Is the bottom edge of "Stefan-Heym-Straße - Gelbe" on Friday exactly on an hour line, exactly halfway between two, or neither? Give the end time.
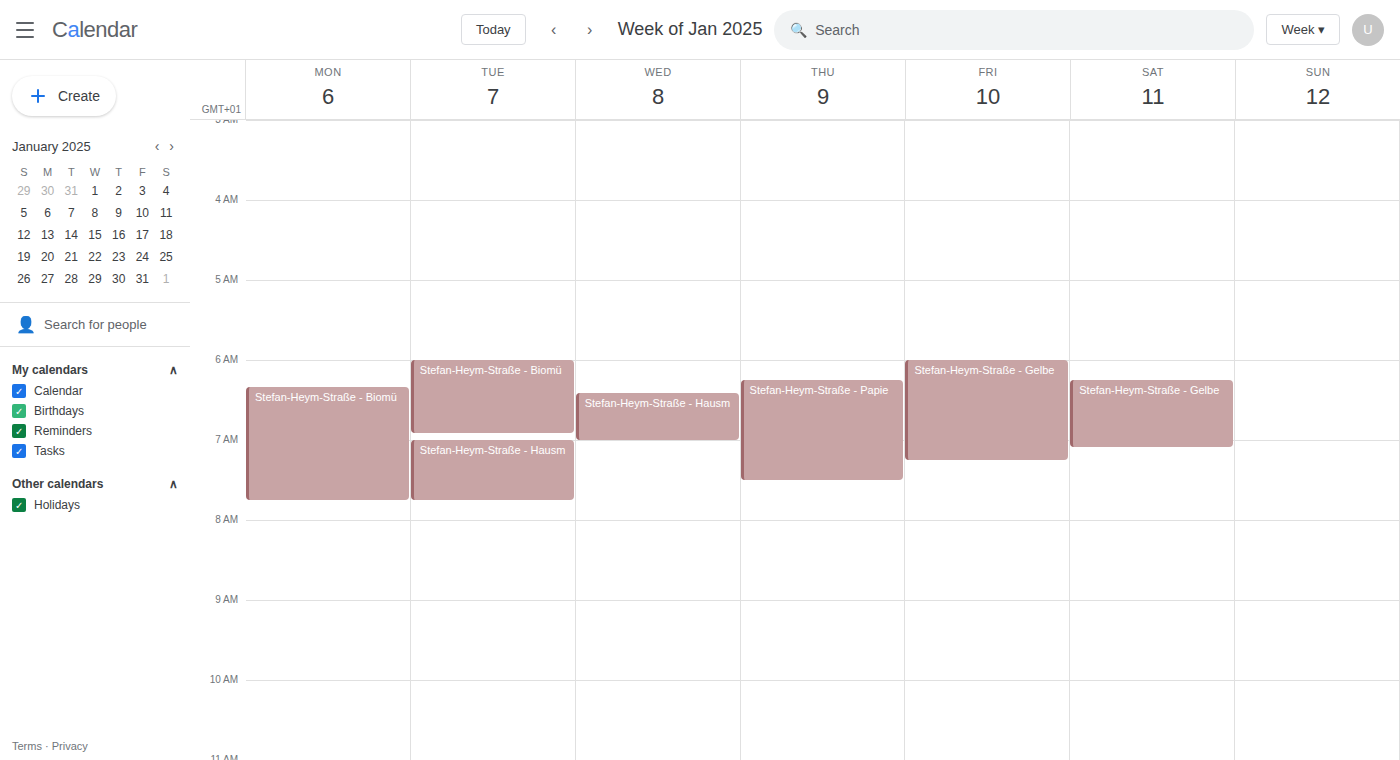
7:15 AM -- neither: a quarter of the way from the 7 AM line to the 8 AM line.